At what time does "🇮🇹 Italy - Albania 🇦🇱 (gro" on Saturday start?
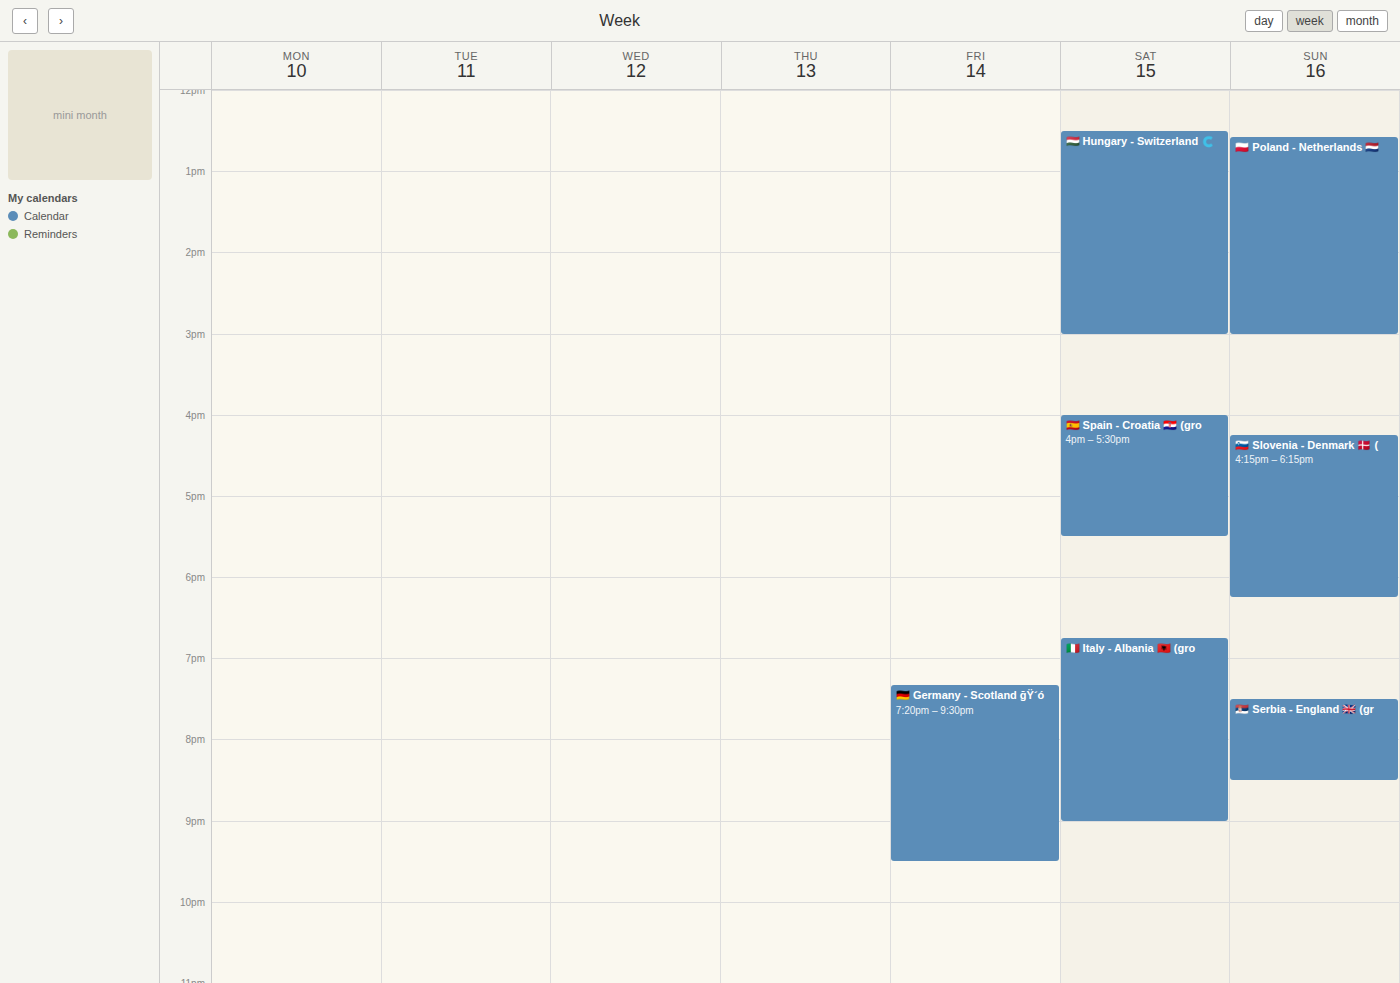
6:45 PM